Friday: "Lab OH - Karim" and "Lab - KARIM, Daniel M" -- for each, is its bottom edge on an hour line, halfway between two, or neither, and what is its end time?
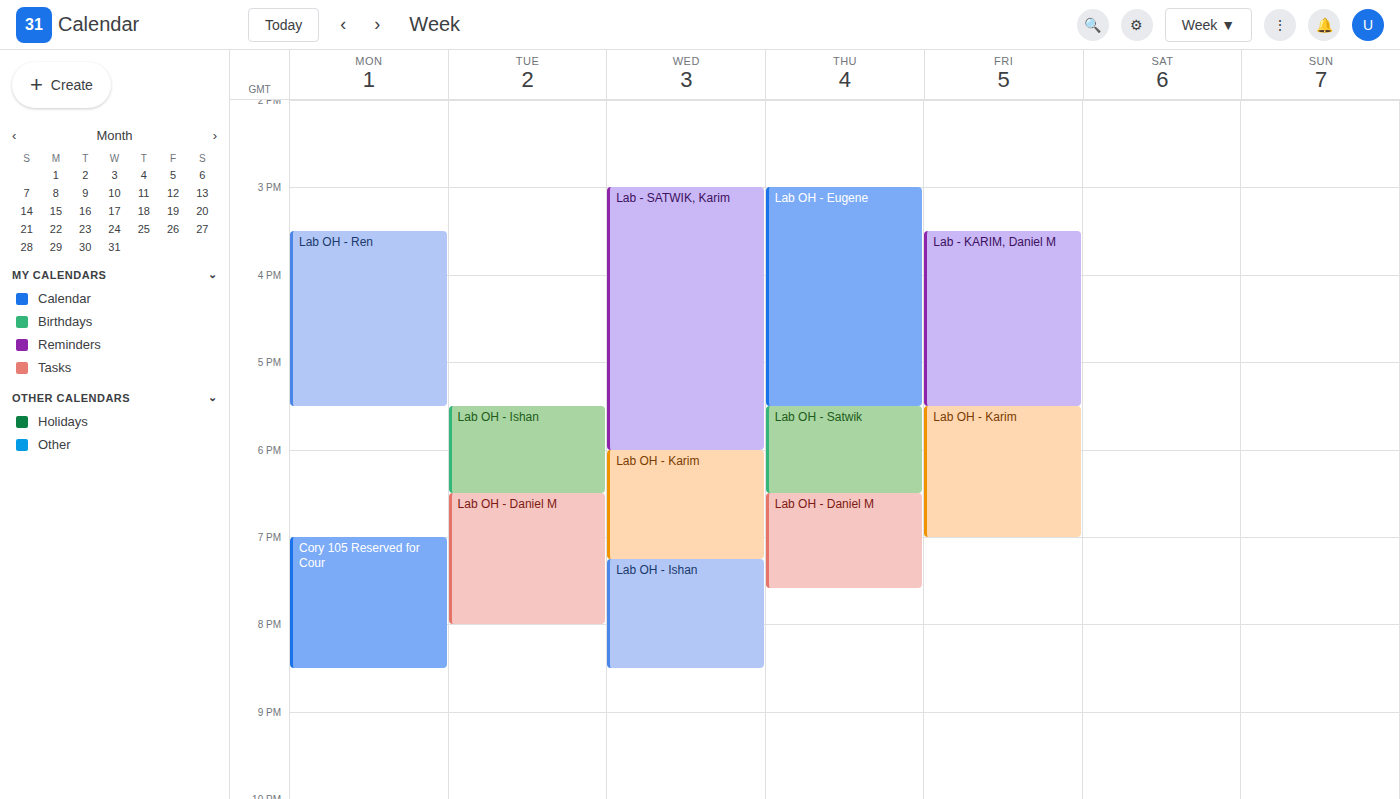
"Lab OH - Karim": 7:00 PM, exactly on the 7 PM line. "Lab - KARIM, Daniel M": 5:30 PM, halfway between the 5 PM and 6 PM lines.